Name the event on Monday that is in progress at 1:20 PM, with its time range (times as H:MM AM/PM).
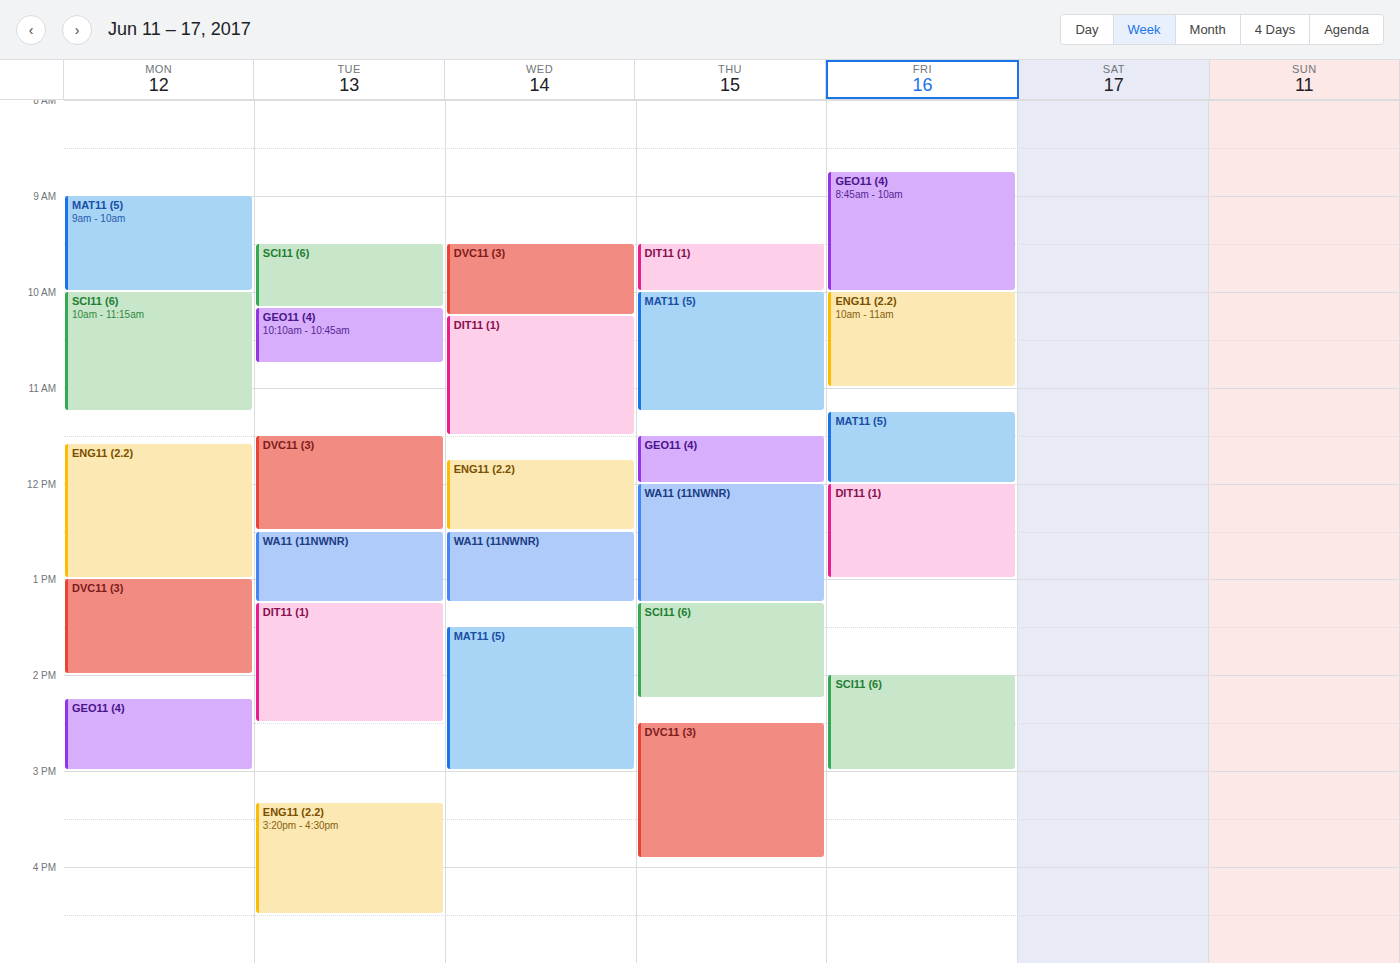
"DVC11 (3)", 1:00 PM to 2:00 PM